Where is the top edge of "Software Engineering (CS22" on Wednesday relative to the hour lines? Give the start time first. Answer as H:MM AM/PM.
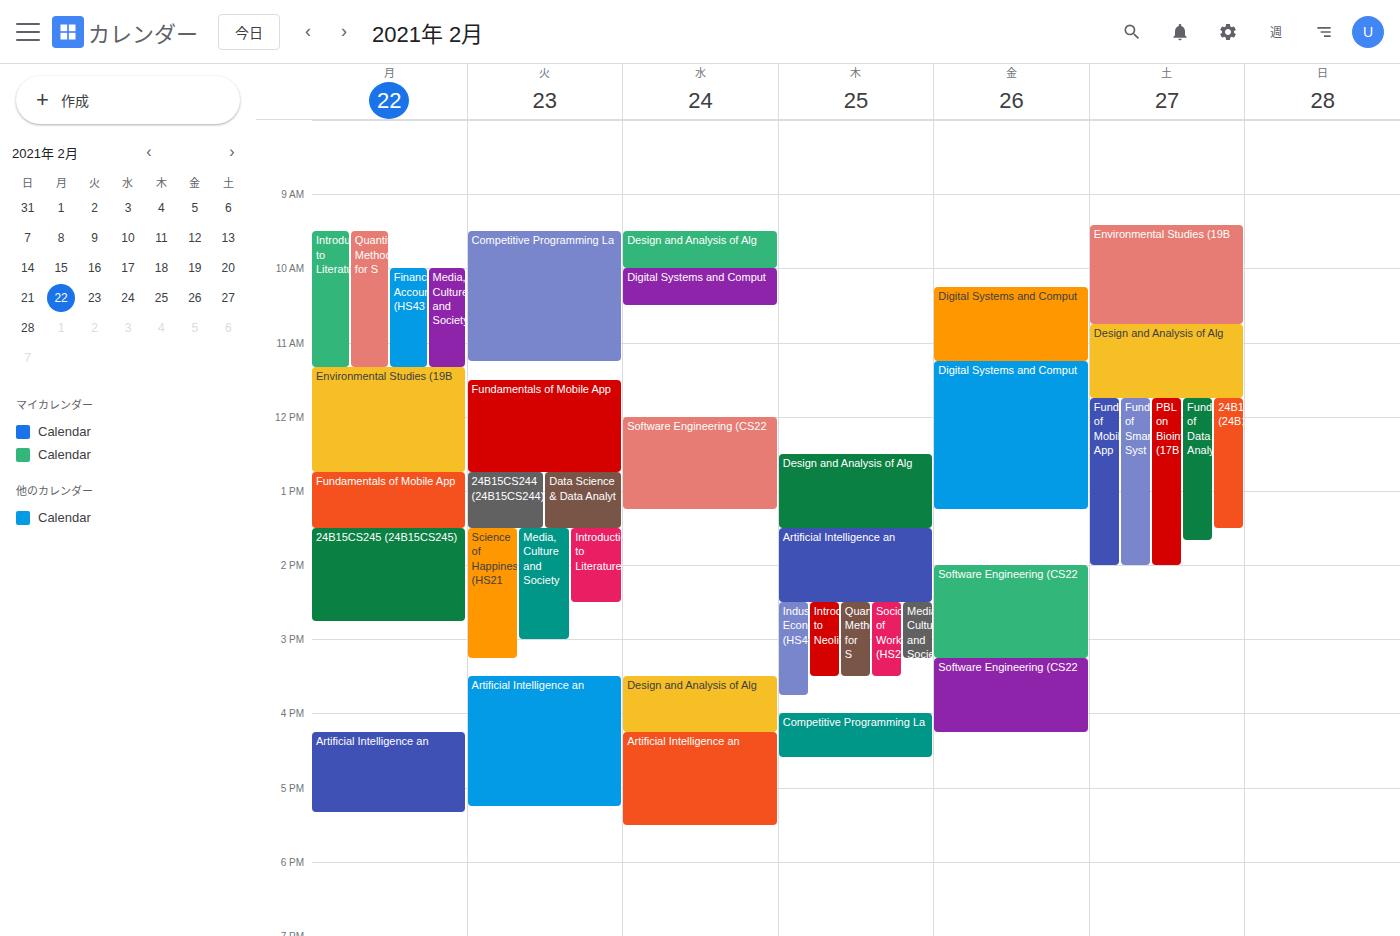
12:00 PM -- exactly on the 12 PM line.